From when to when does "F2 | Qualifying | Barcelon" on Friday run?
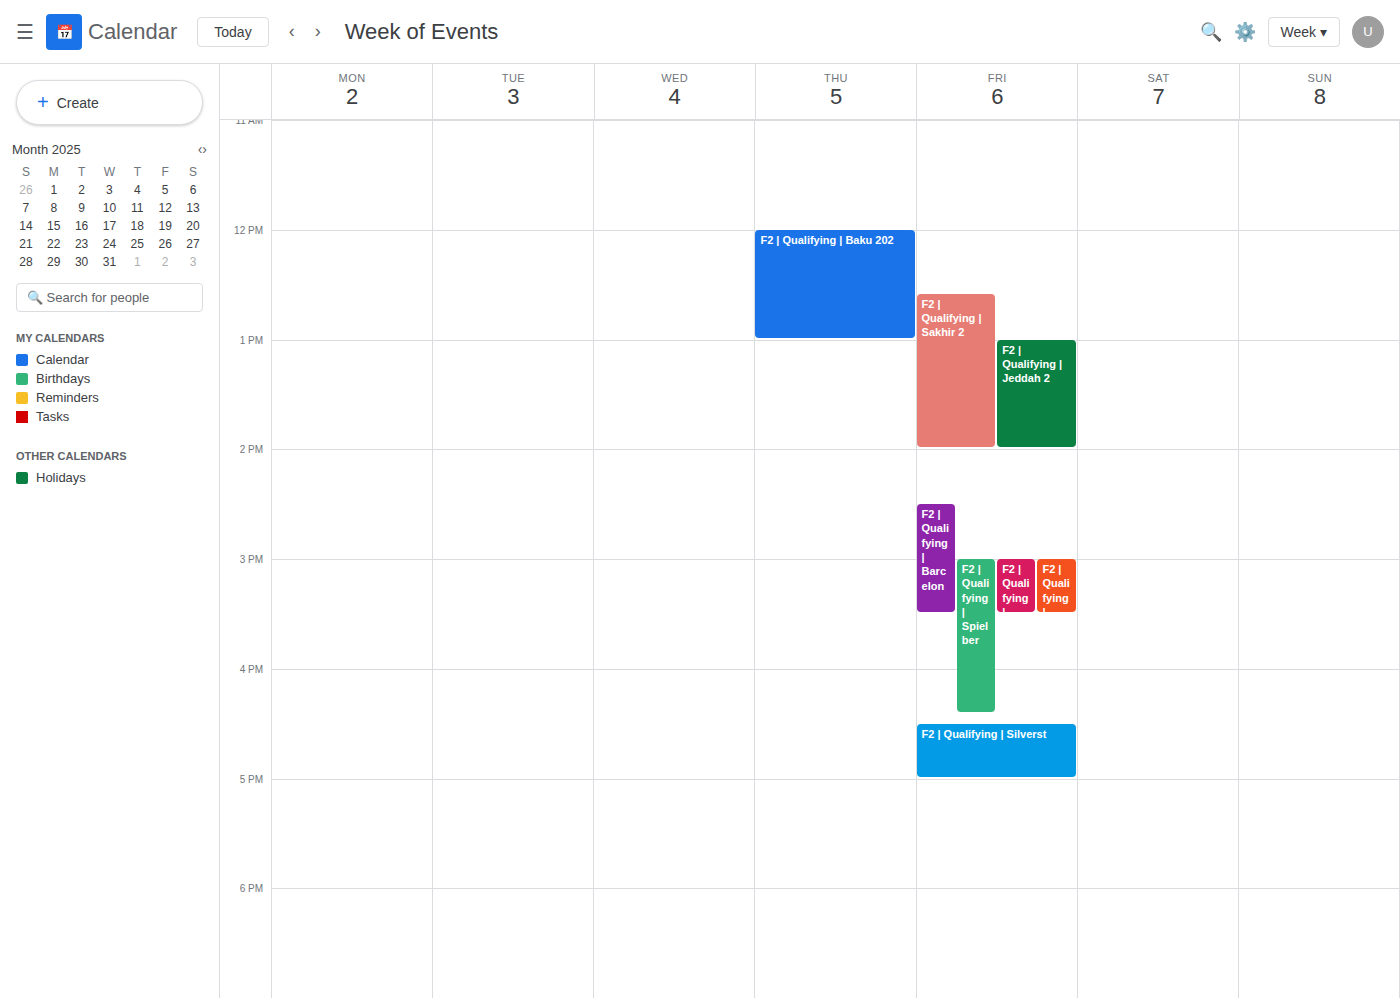
2:30 PM to 3:30 PM